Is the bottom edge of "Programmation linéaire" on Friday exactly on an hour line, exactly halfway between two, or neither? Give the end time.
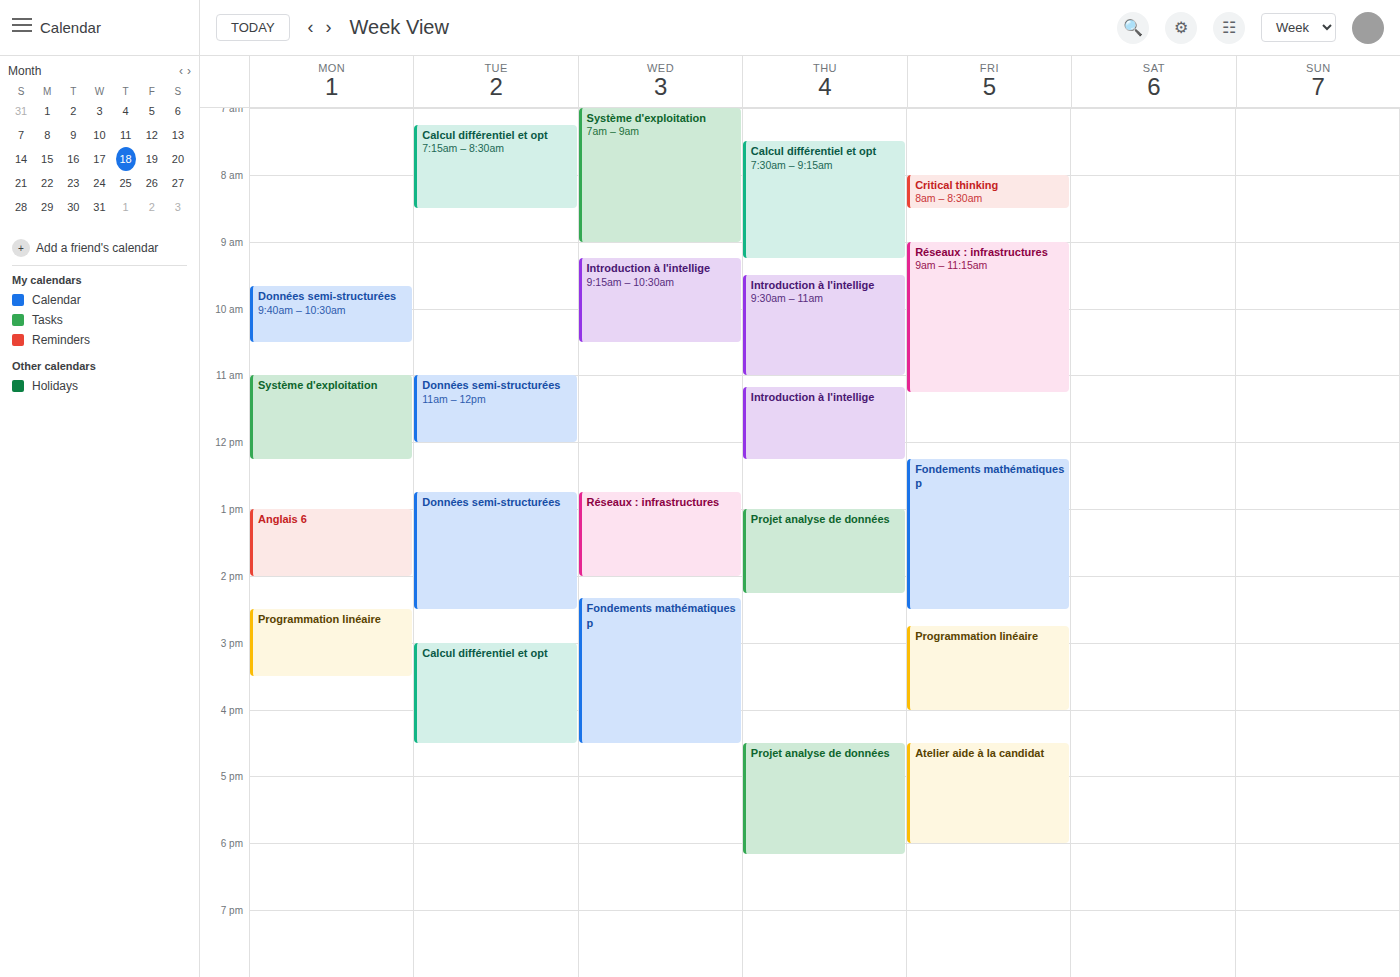
4:00 PM -- exactly on the 4 PM line.